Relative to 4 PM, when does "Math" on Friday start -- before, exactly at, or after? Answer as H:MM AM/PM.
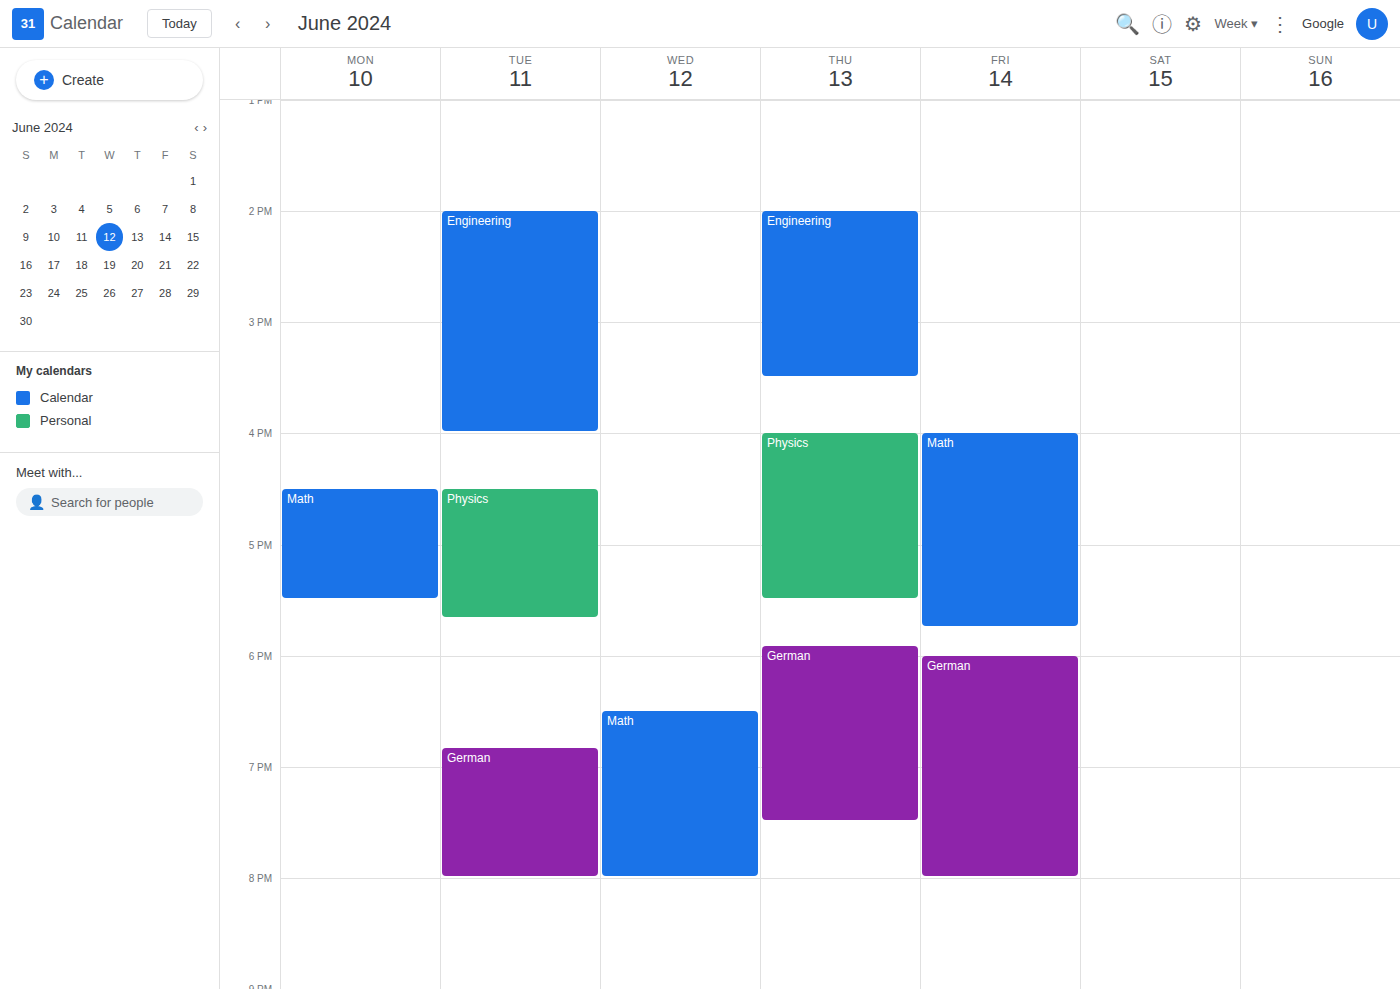
4:00 PM -- exactly at 4 PM, on the 4 PM line.